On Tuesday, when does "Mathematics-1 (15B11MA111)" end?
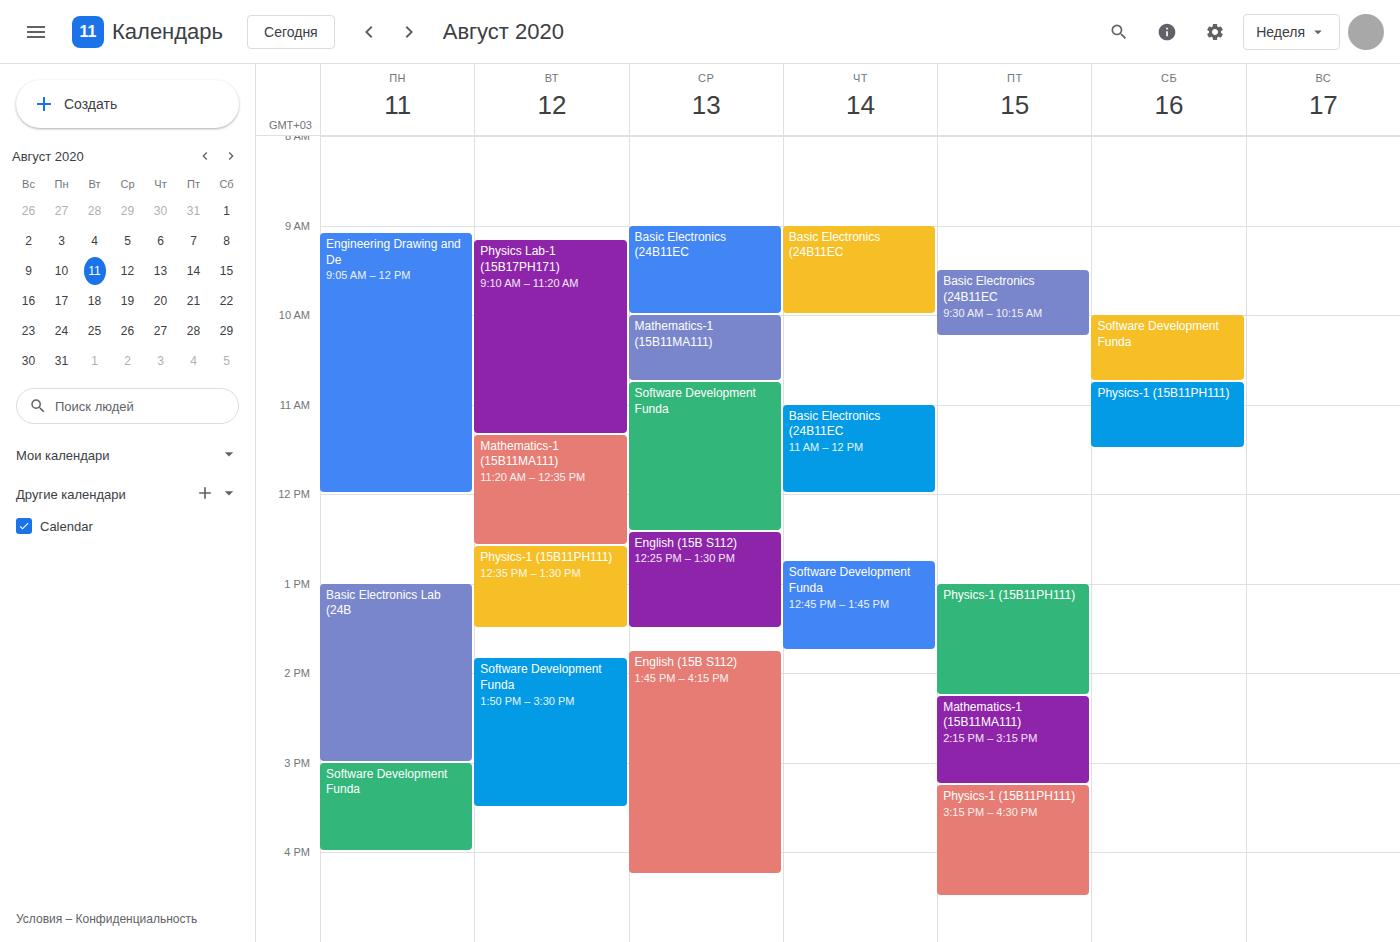
12:35 PM